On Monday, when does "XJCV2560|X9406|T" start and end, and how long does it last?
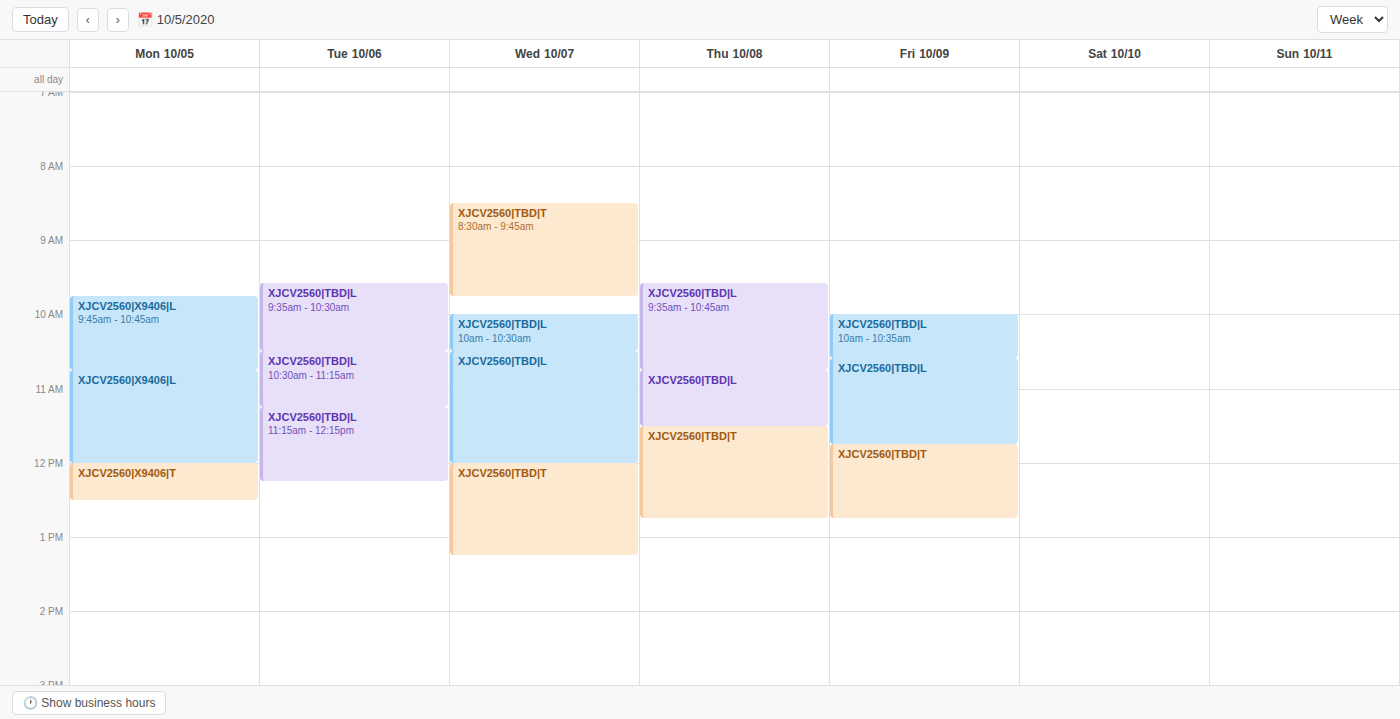
12:00 to 12:30, 30 minutes